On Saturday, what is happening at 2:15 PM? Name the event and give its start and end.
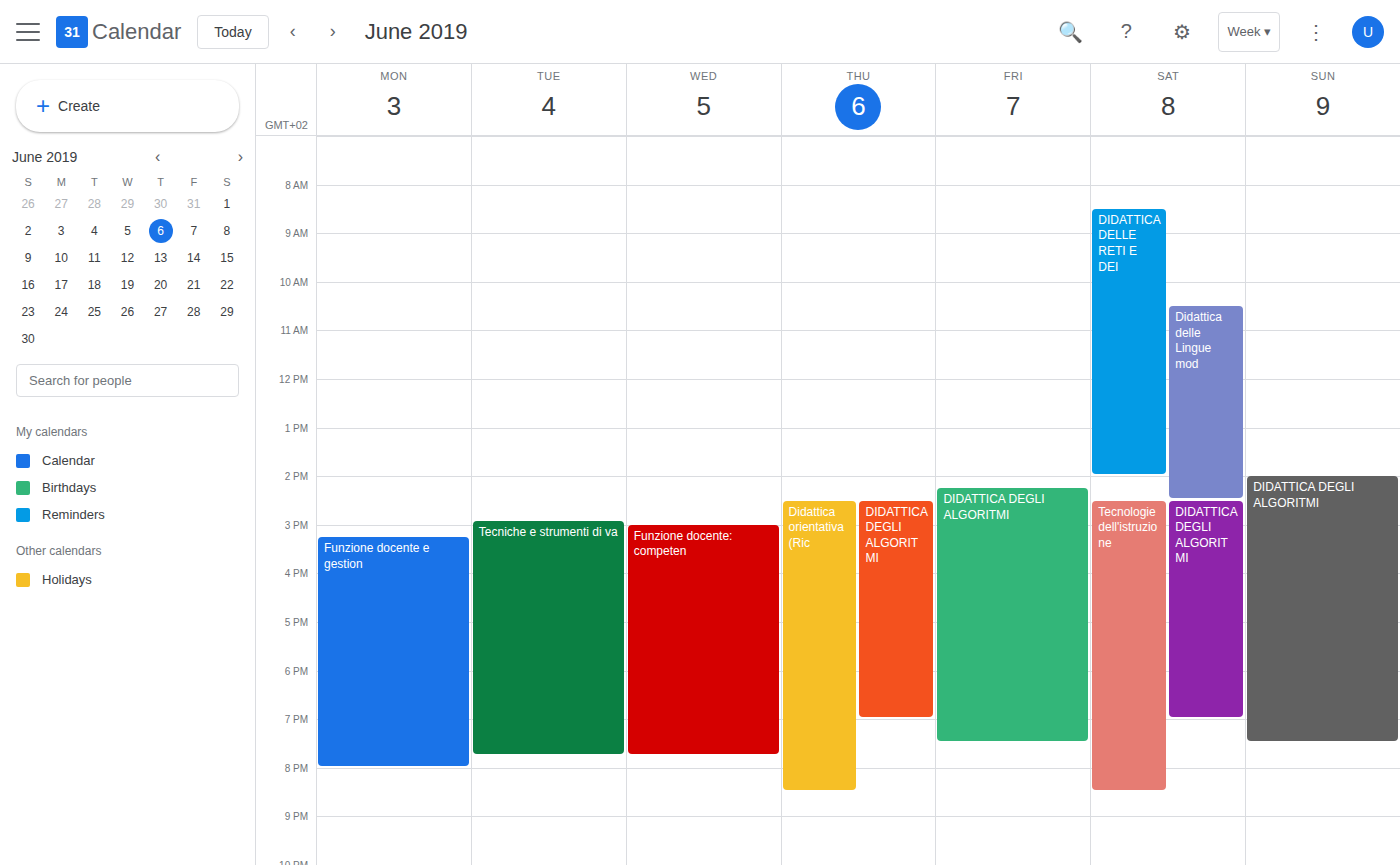
"Didattica delle Lingue mod", 10:30 AM to 2:30 PM